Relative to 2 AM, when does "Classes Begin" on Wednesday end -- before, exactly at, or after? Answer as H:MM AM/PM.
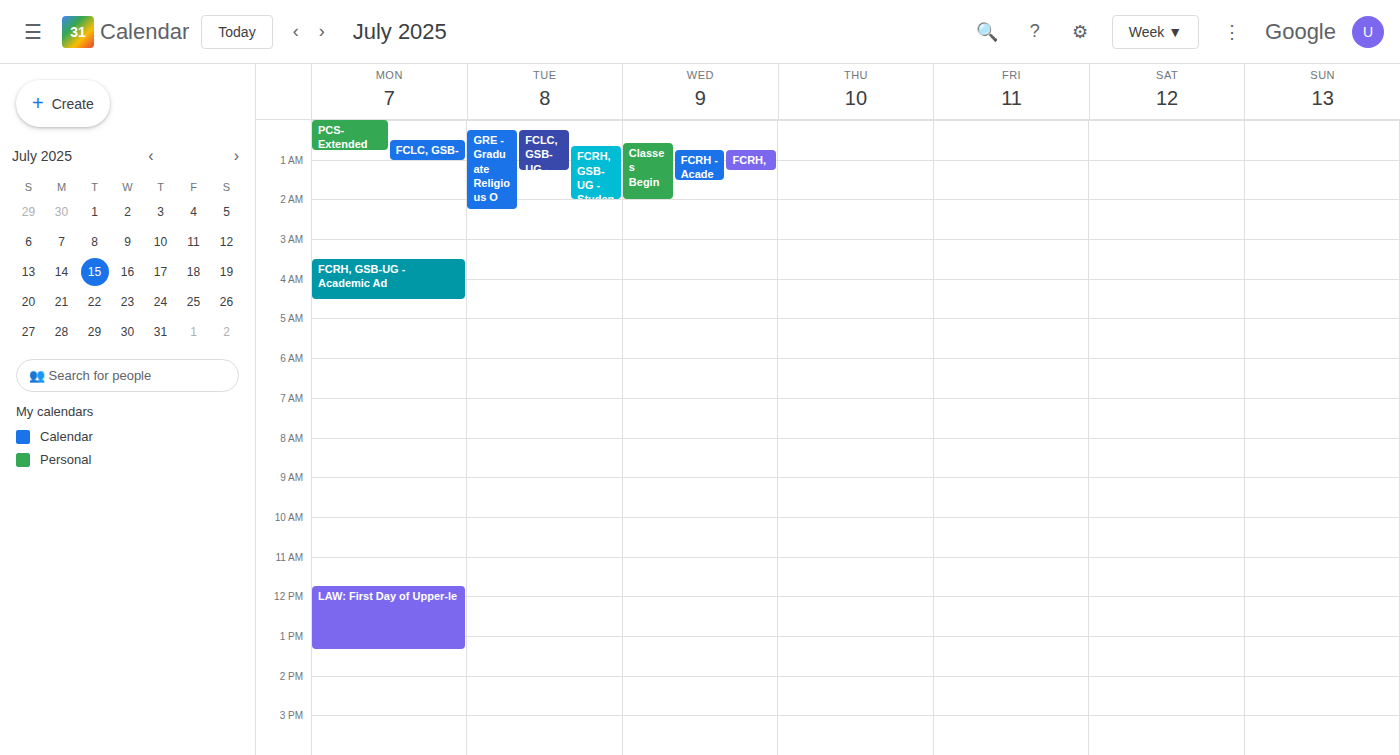
2:00 AM -- exactly at 2 AM, on the 2 AM line.